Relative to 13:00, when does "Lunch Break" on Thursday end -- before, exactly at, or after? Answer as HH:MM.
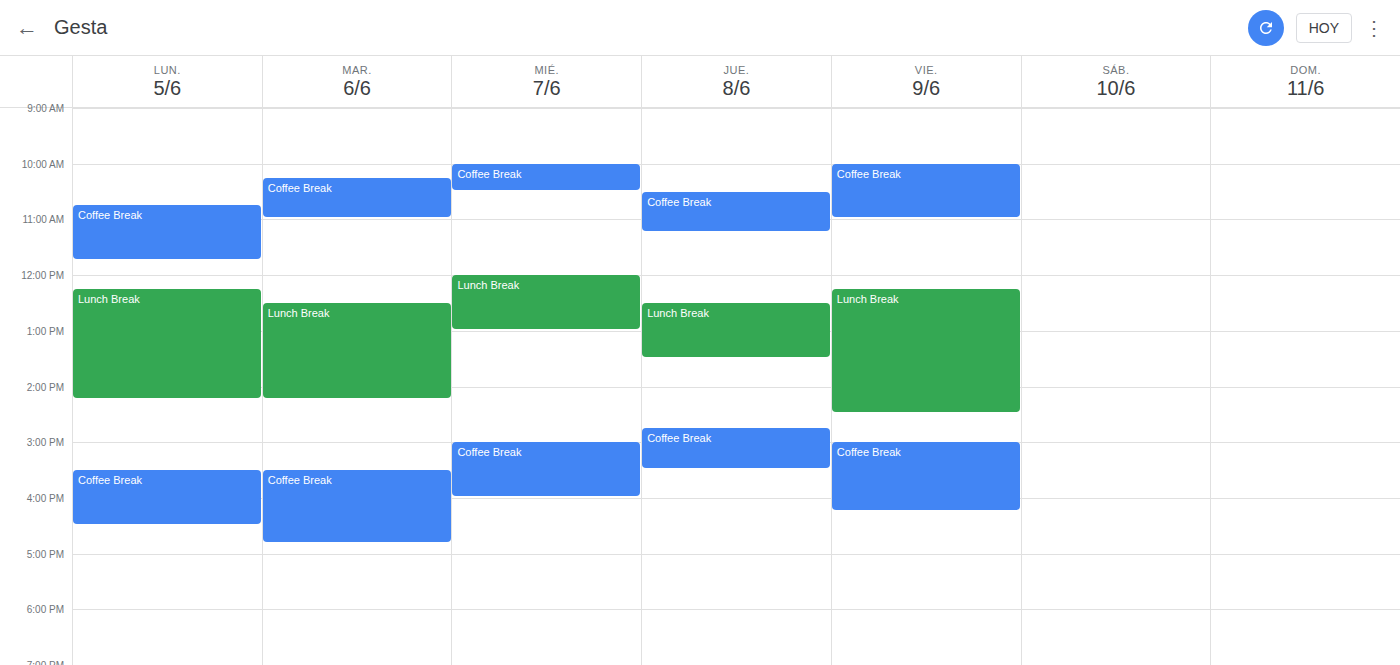
13:30 -- after 13:00, 30 minutes below the 13:00 line.